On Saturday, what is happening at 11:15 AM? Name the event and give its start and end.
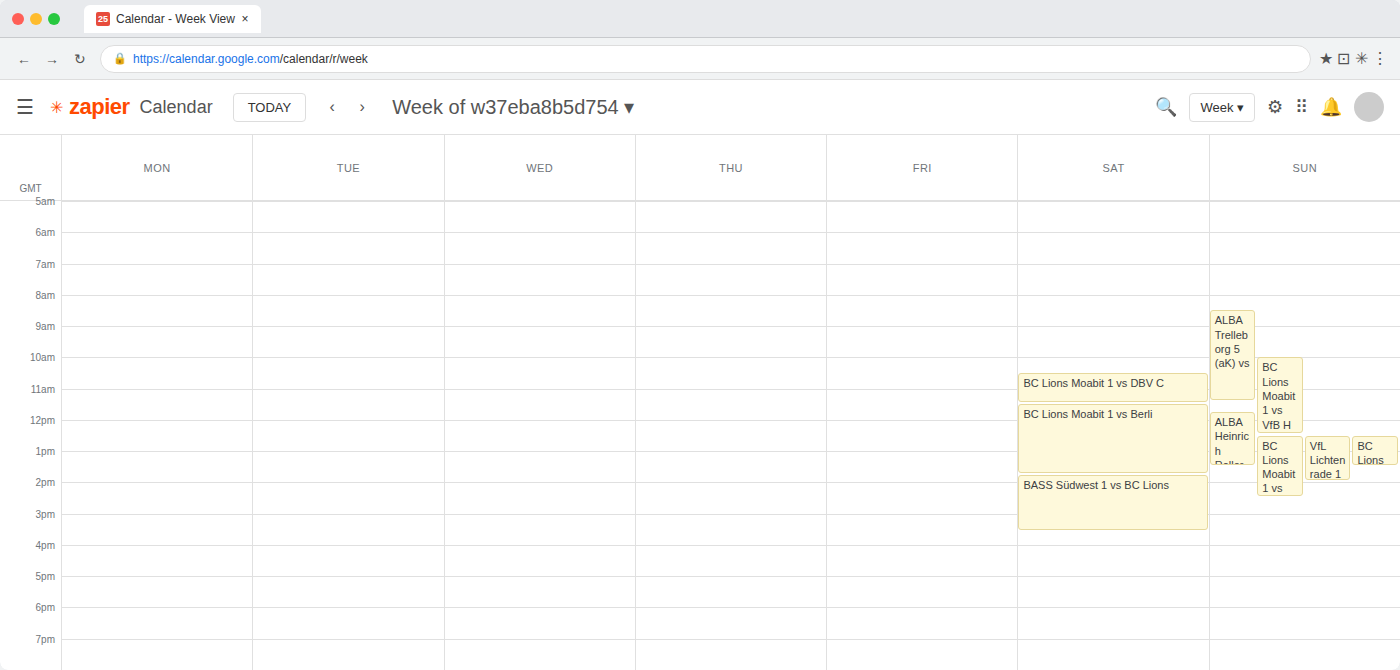
"BC Lions Moabit 1 vs DBV C", 10:30 AM to 11:30 AM